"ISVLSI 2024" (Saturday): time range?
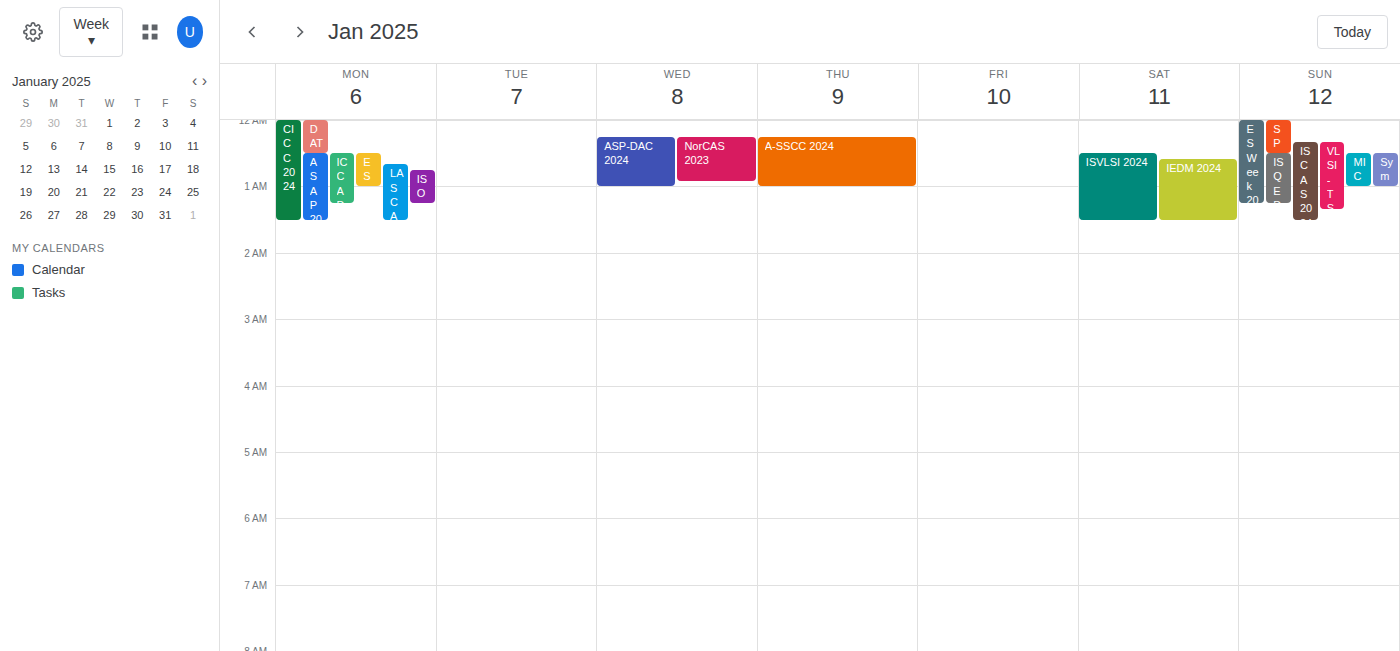
00:30 to 01:30